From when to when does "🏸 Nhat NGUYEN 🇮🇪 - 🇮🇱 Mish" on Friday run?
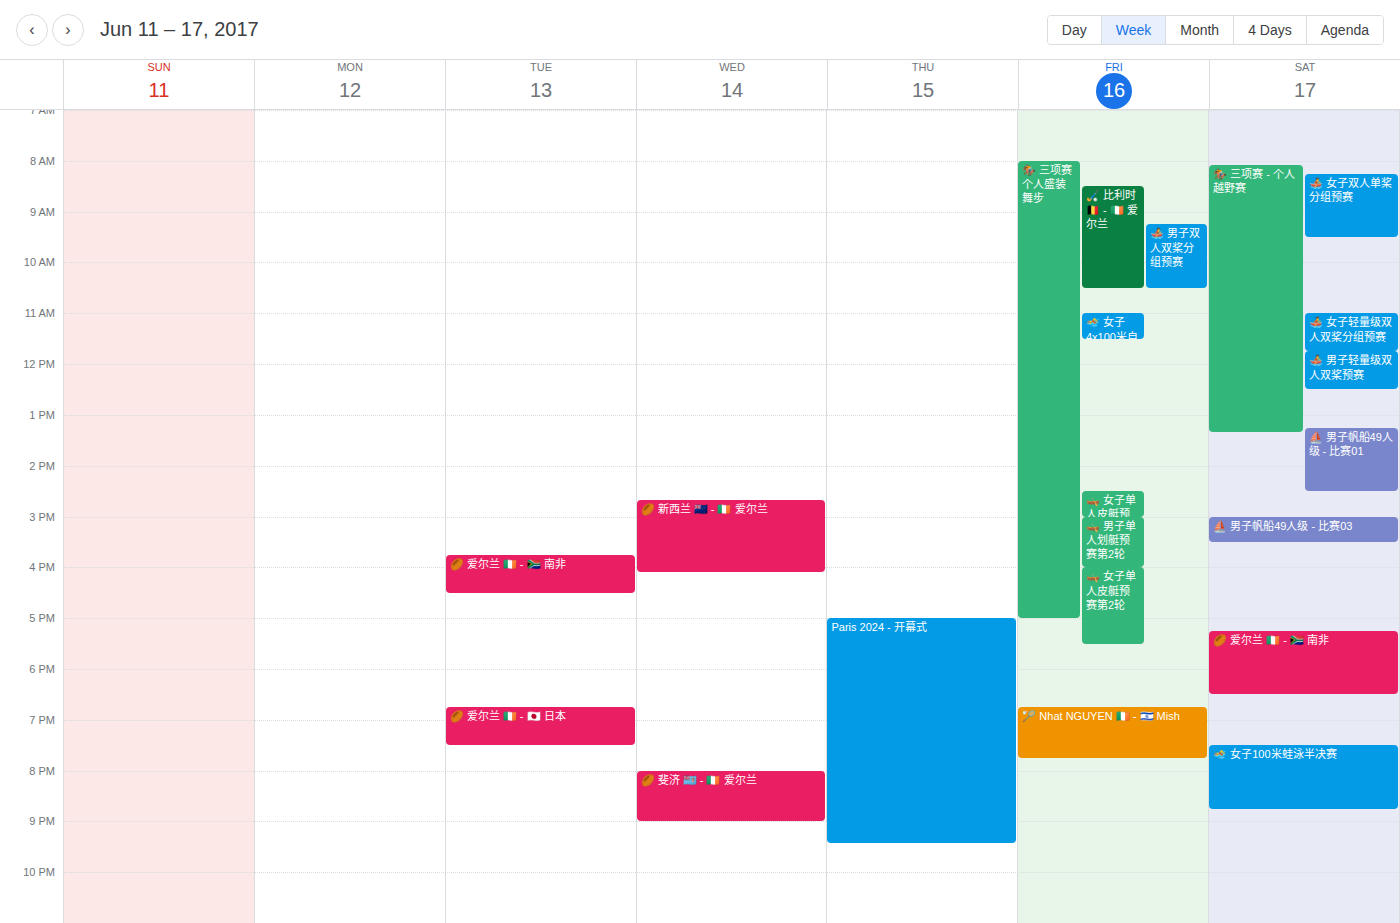
6:45 PM to 7:45 PM